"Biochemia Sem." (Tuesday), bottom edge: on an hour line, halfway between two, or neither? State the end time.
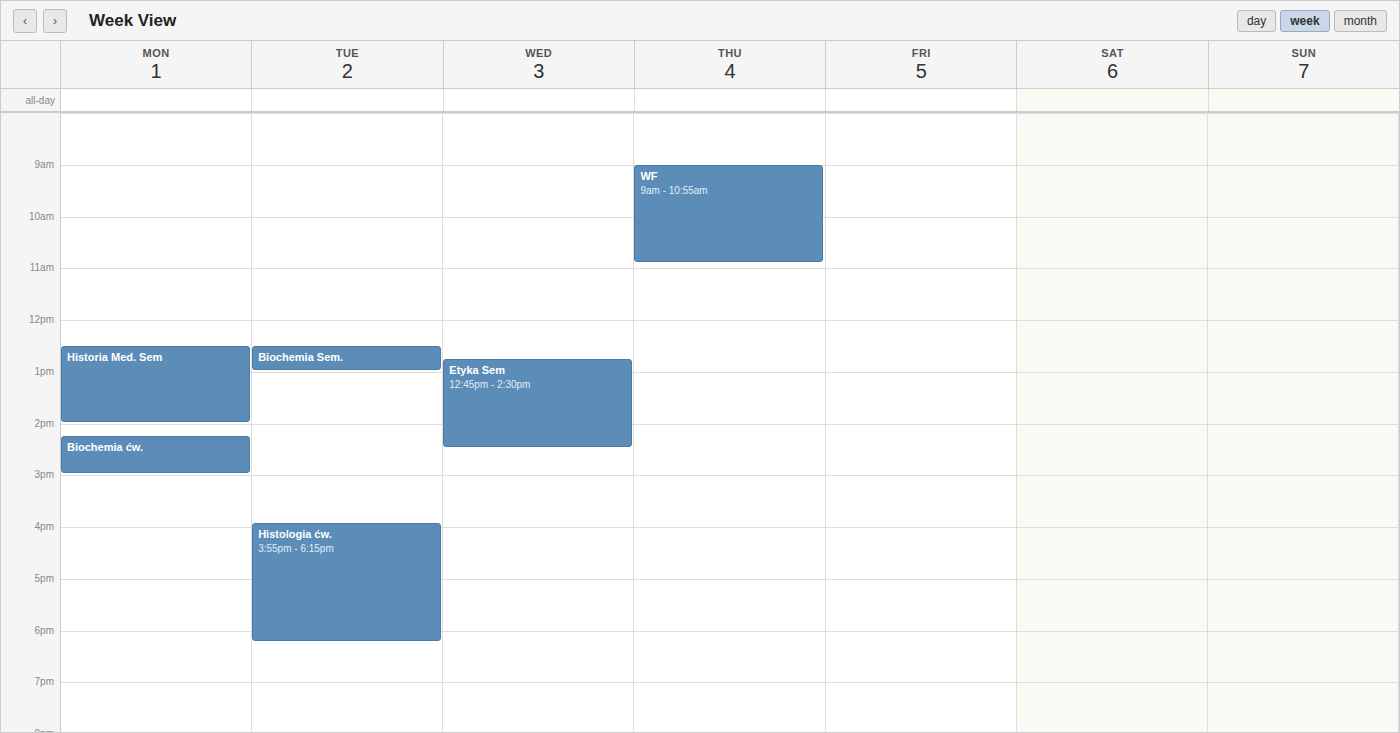
1:00 PM -- exactly on the 1 PM line.